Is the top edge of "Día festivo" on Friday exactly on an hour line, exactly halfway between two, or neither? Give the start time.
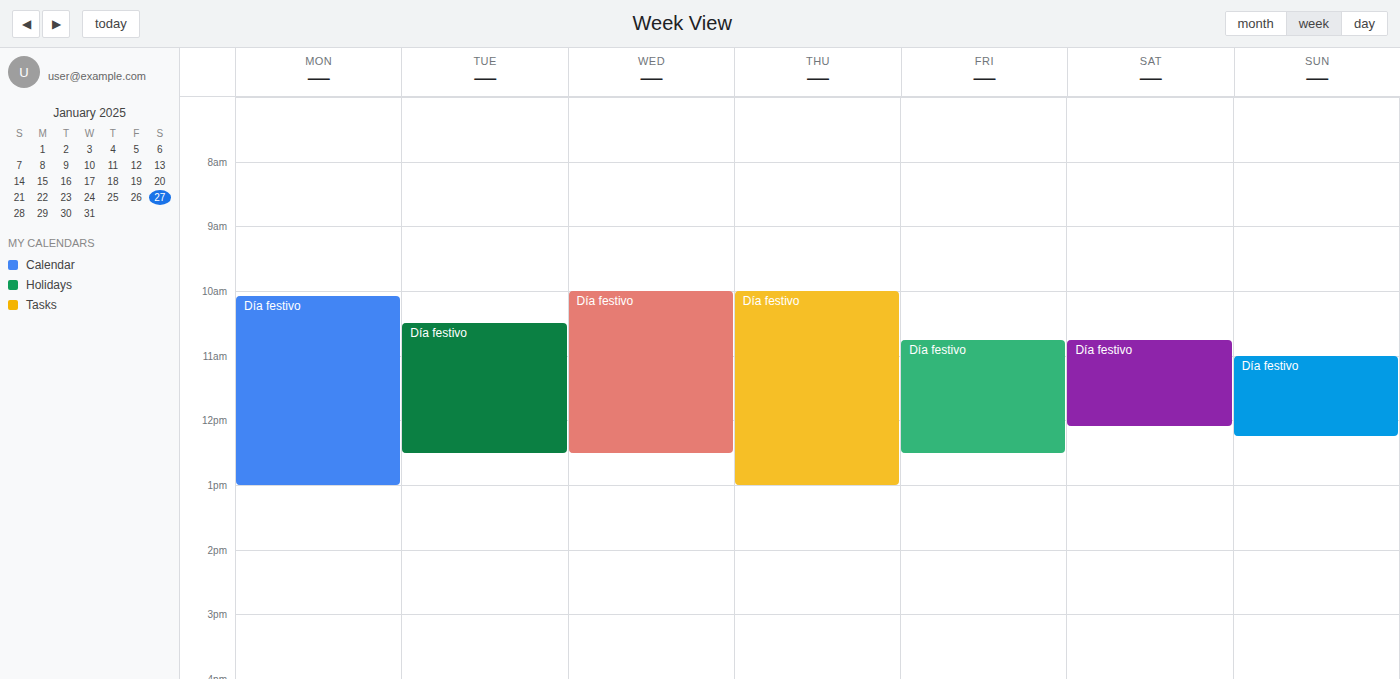
10:45 AM -- neither: three quarters of the way from the 10 AM line to the 11 AM line.